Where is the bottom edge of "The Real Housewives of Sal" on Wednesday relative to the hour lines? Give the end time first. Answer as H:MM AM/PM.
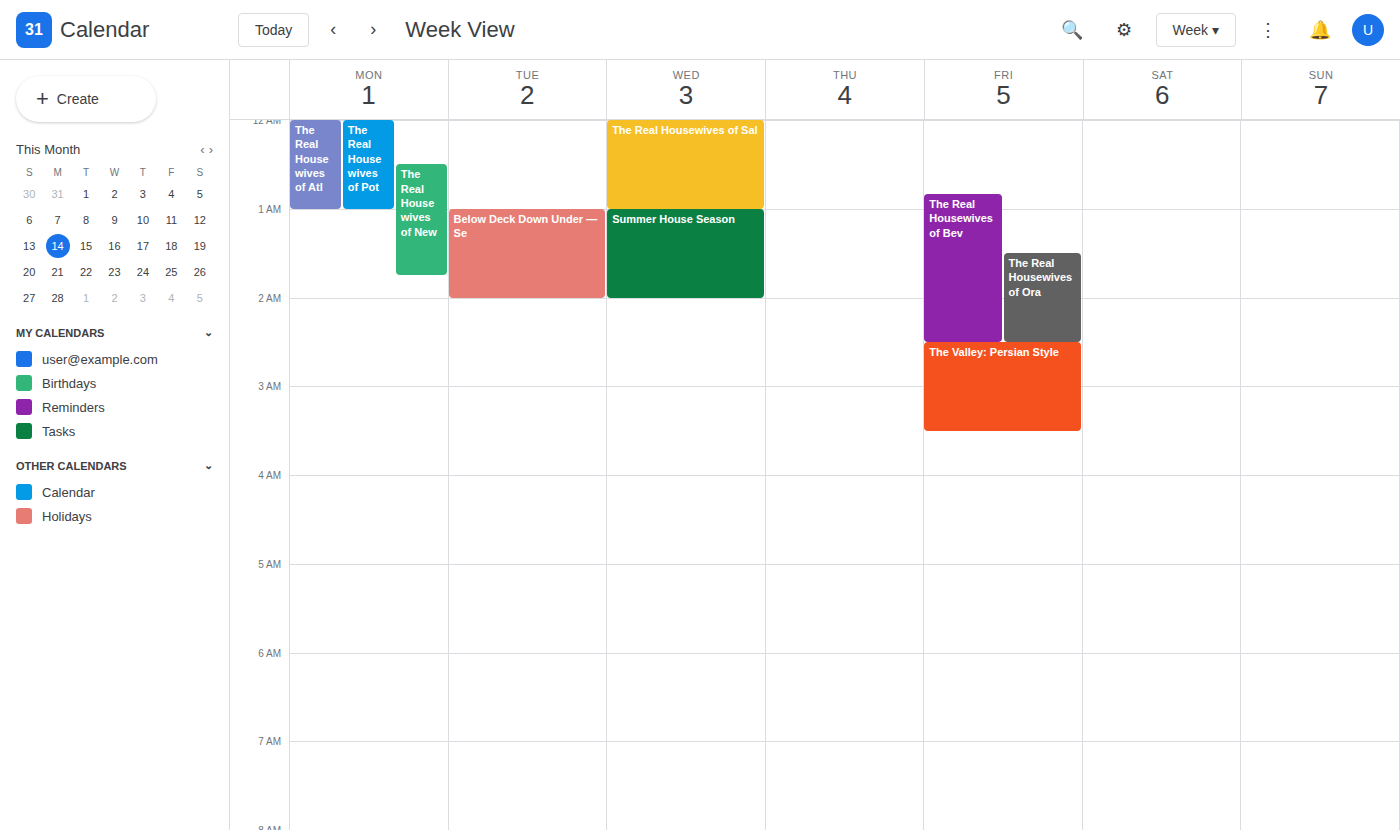
1:00 AM -- exactly on the 1 AM line.